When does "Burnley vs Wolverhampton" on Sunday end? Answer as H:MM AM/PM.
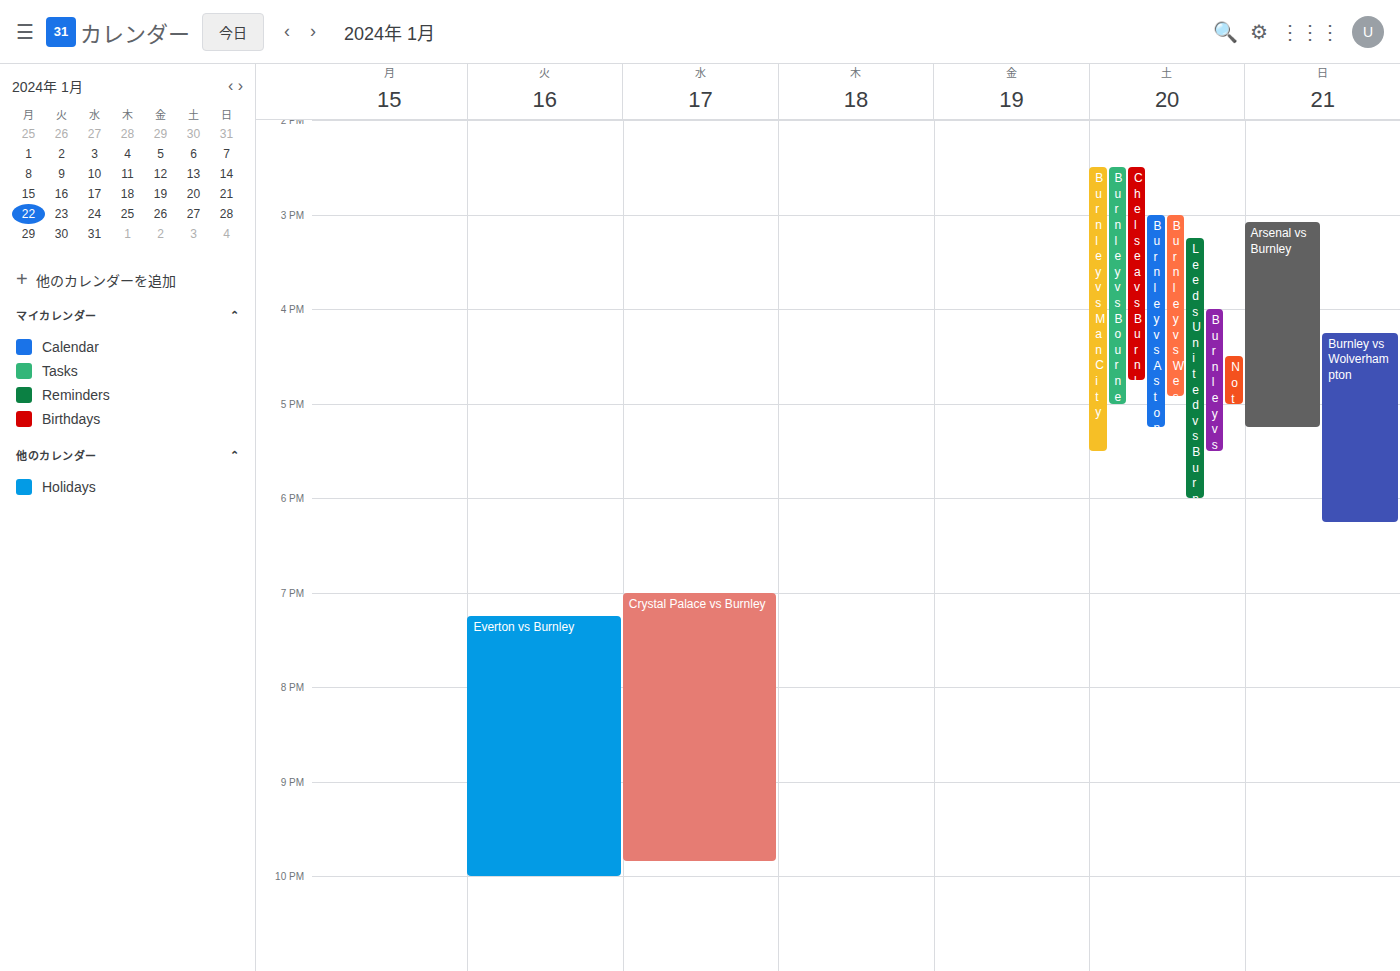
6:15 PM